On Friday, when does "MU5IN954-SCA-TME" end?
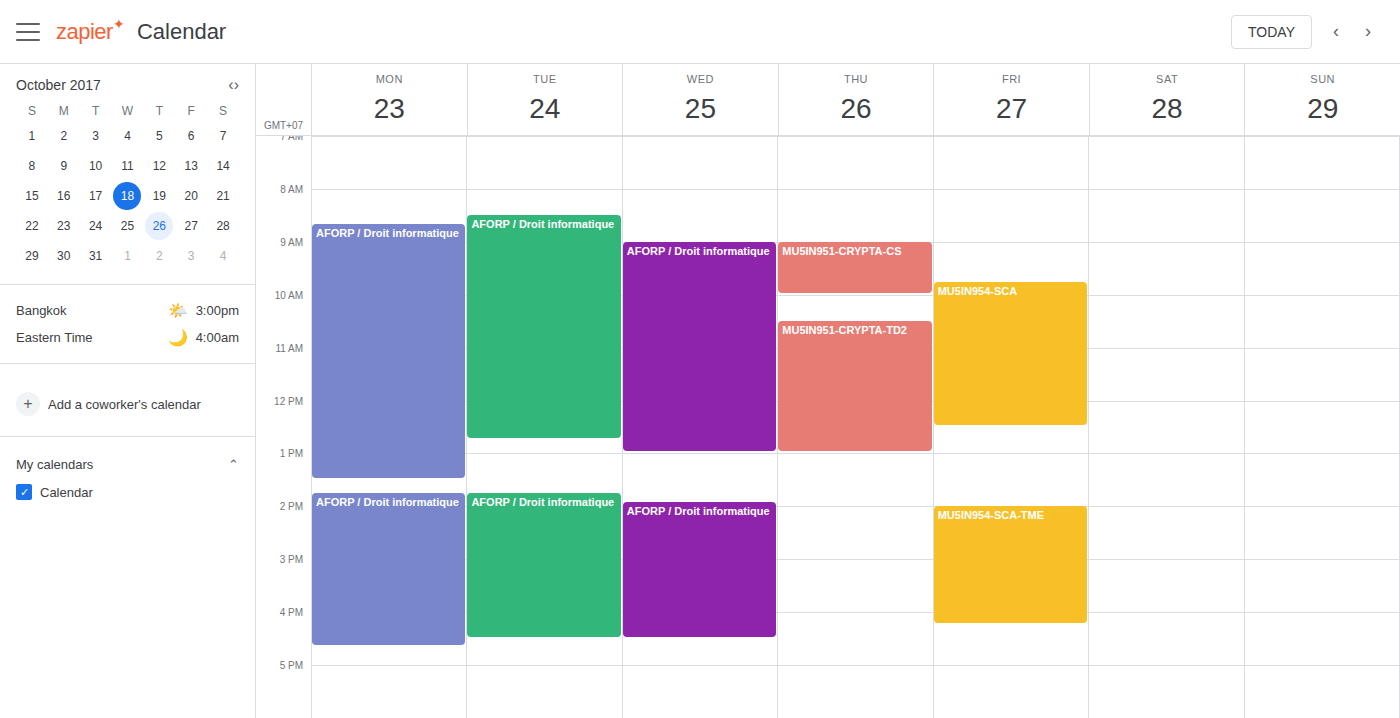
4:15 PM